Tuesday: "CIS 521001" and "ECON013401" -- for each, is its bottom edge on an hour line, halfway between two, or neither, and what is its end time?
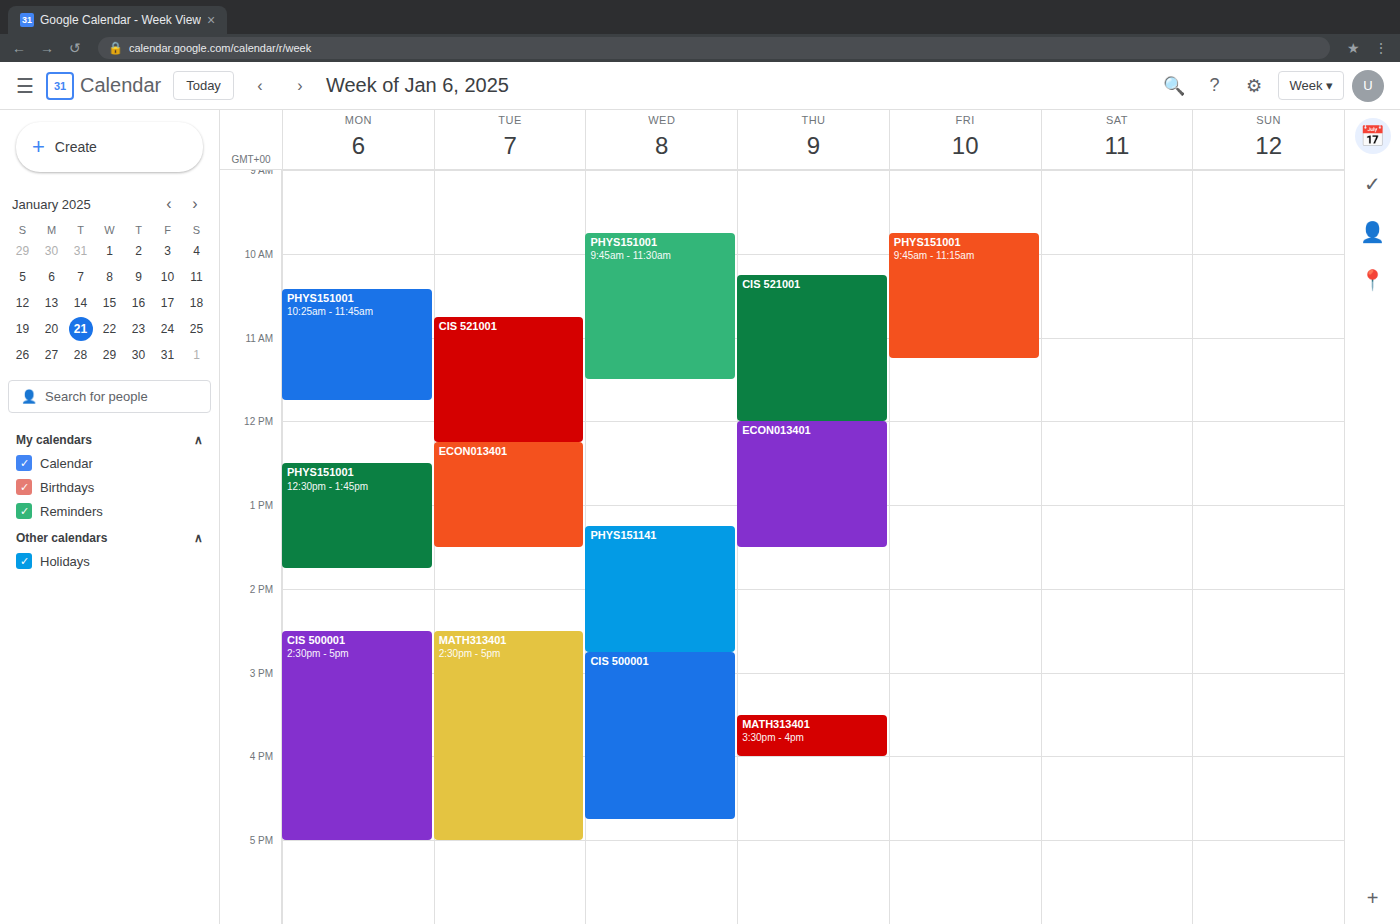
"CIS 521001": 12:15 PM, neither: a quarter of the way from the 12 PM line to the 1 PM line. "ECON013401": 1:30 PM, halfway between the 1 PM and 2 PM lines.